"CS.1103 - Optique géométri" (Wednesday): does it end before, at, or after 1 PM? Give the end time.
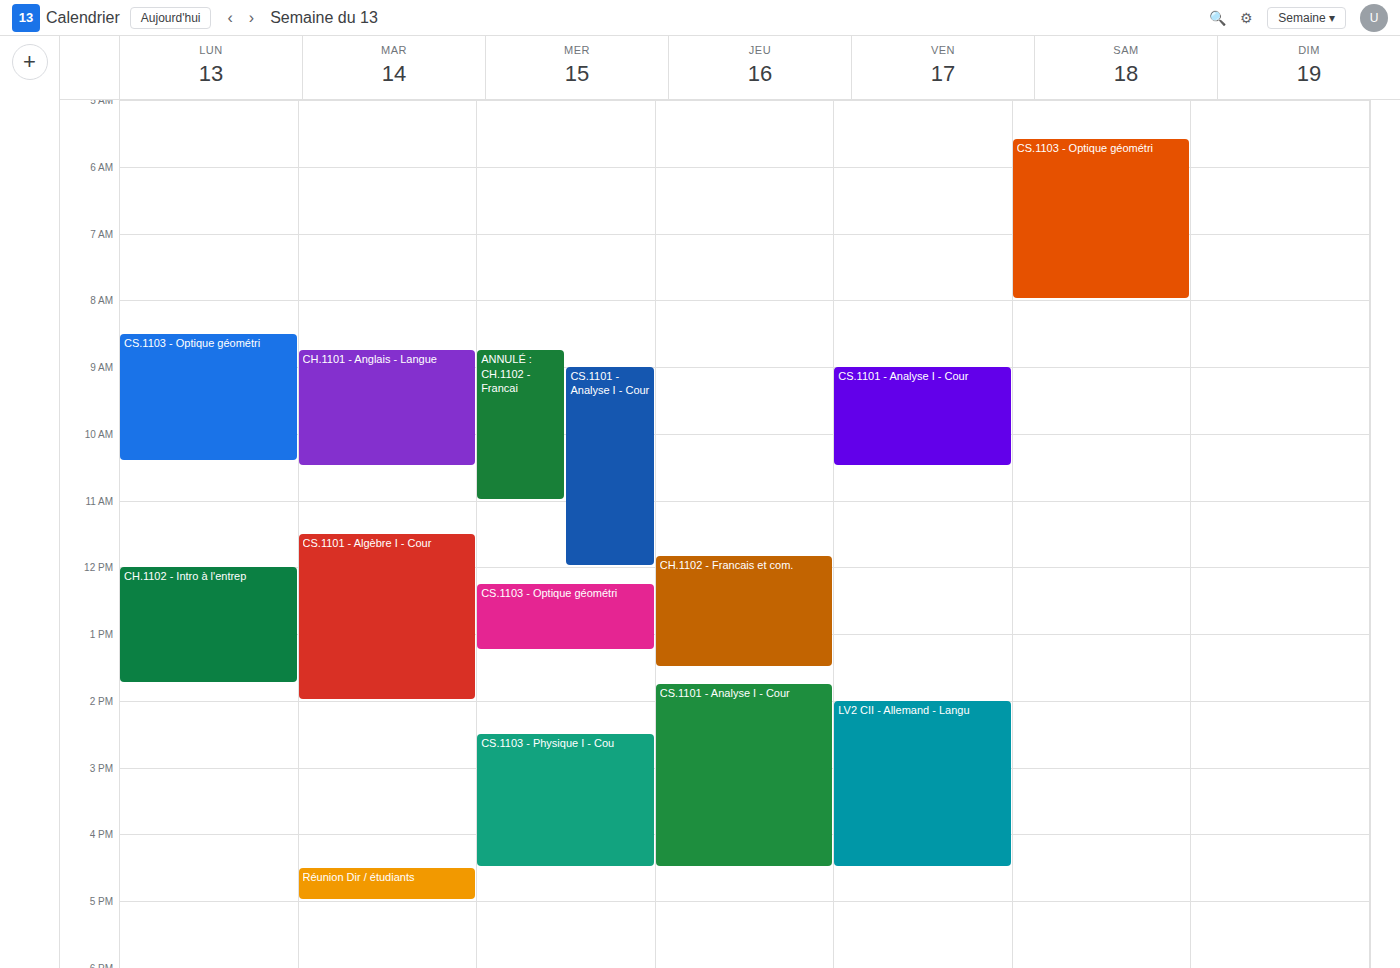
1:15 PM -- after 1 PM, 15 minutes below the 1 PM line.